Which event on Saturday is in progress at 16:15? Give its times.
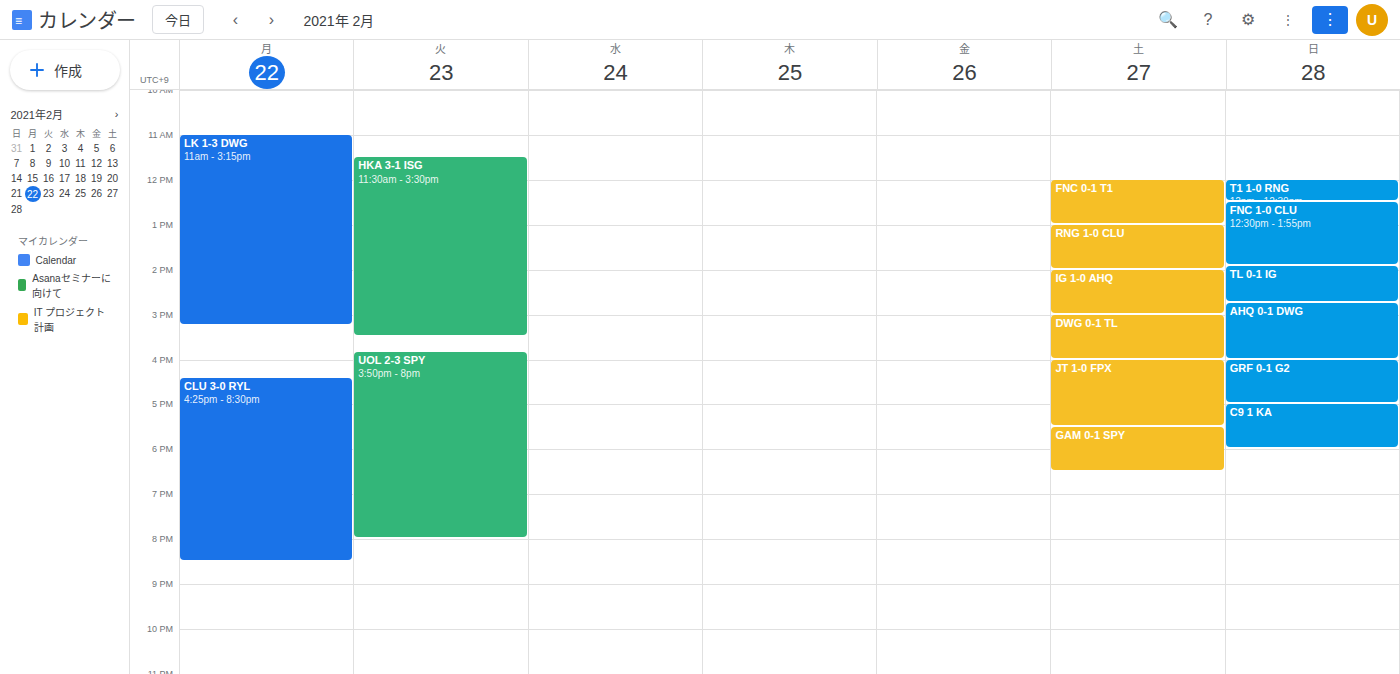
"JT 1-0 FPX", 16:00 to 17:30